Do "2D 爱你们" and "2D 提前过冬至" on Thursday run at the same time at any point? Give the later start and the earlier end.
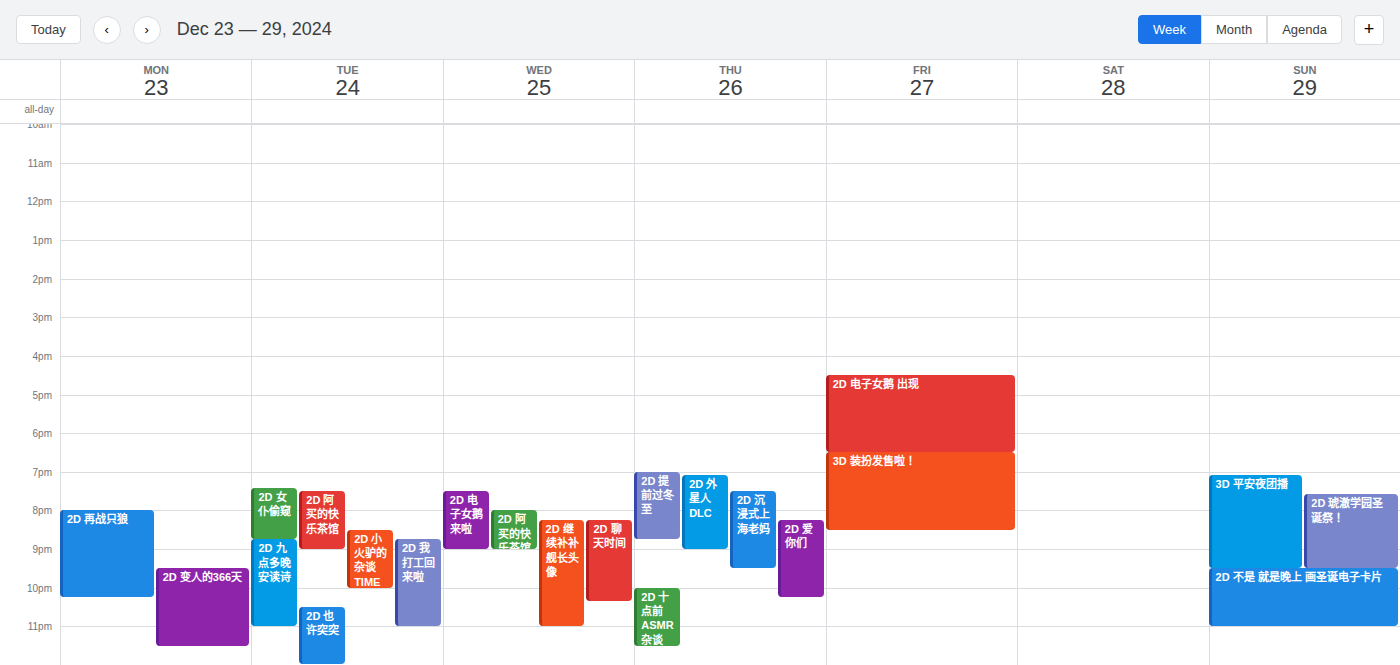
"2D 爱你们" starts at 8:15 PM, before "2D 提前过冬至" ends at 8:45 PM -- they overlap.